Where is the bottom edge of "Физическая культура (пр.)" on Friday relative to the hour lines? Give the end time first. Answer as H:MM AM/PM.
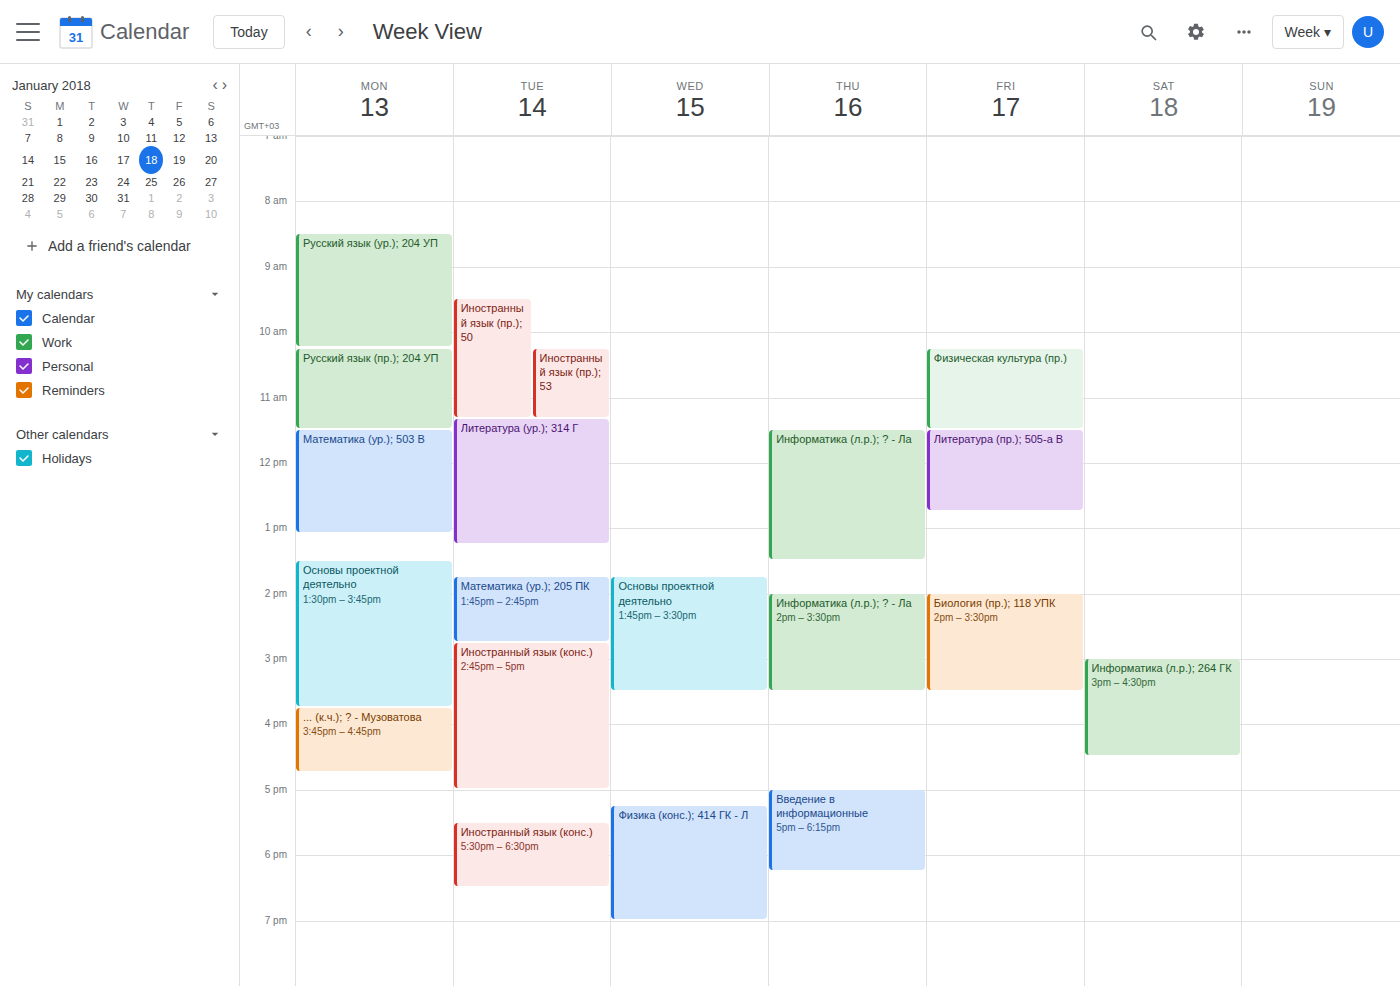
11:30 AM -- halfway between the 11 AM and 12 PM lines.